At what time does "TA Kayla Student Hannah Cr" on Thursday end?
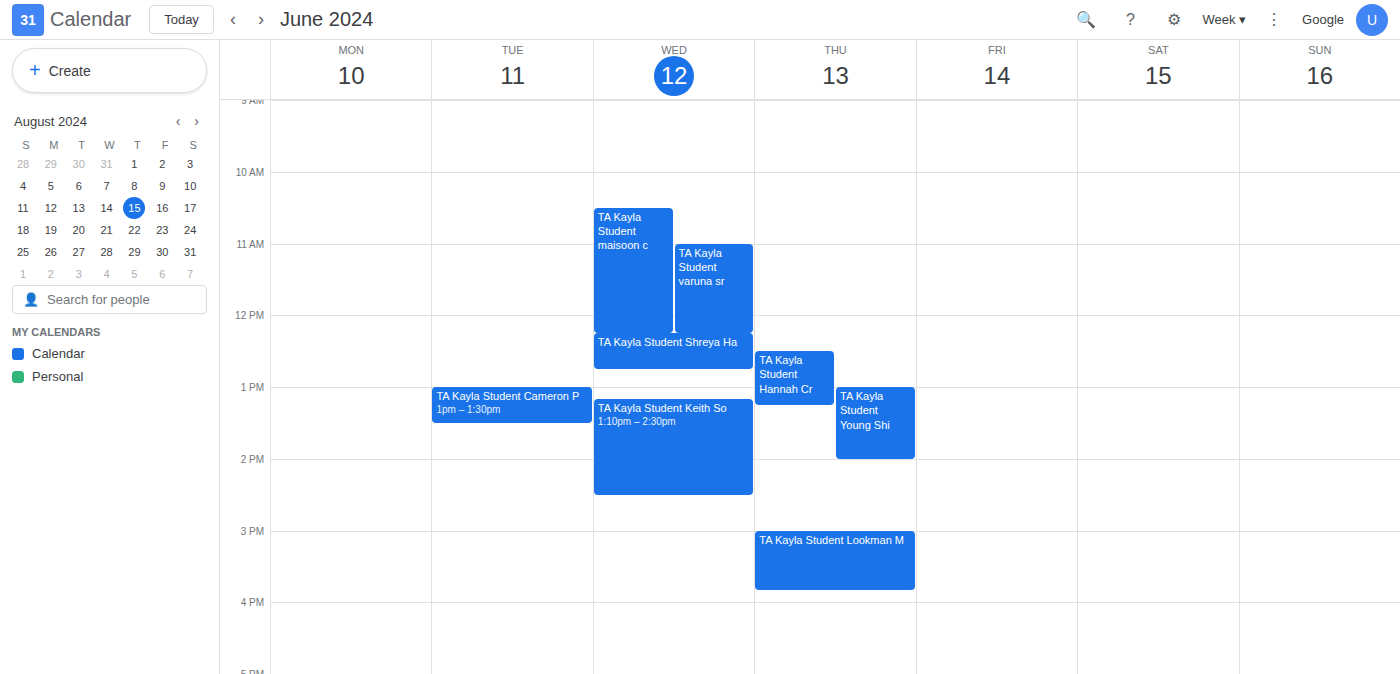
1:15 PM